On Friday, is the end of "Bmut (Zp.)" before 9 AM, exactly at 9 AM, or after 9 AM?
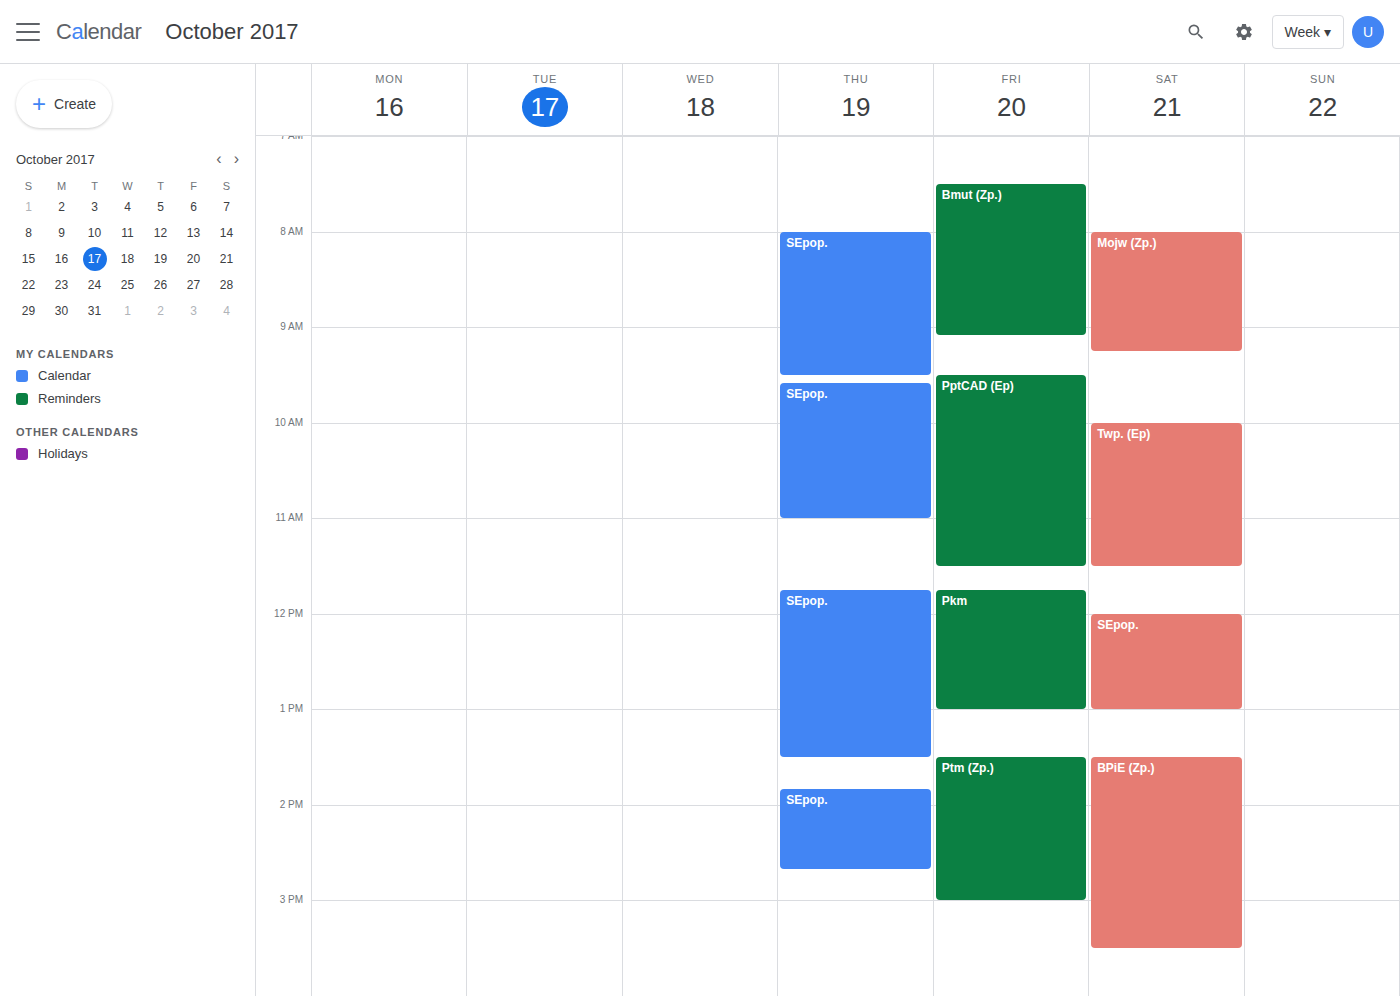
9:05 AM -- after 9 AM, 5 minutes below the 9 AM line.